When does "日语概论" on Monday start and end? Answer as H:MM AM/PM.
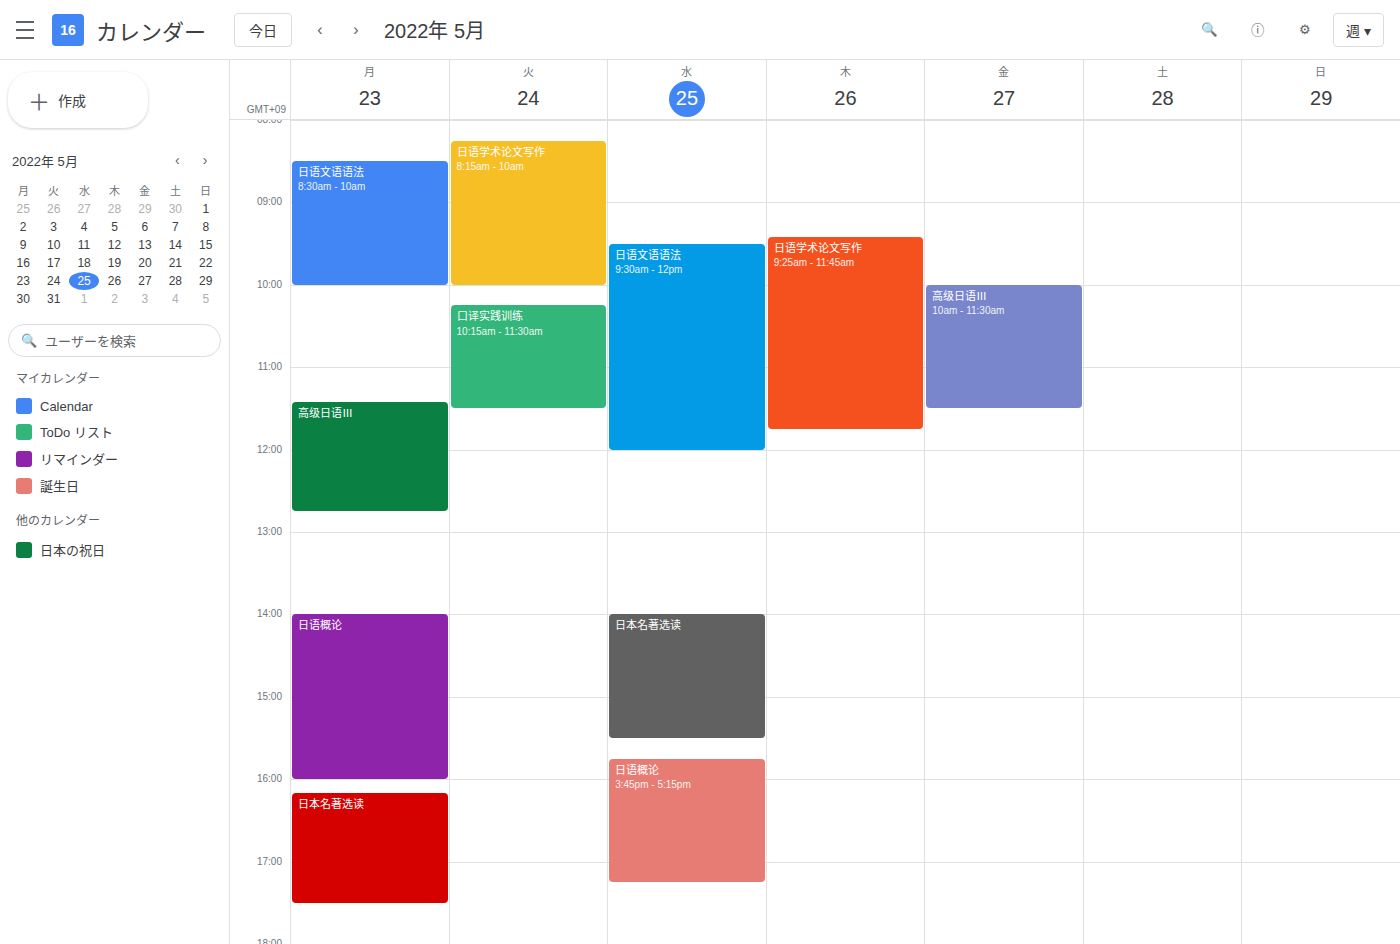
2:00 PM to 4:00 PM